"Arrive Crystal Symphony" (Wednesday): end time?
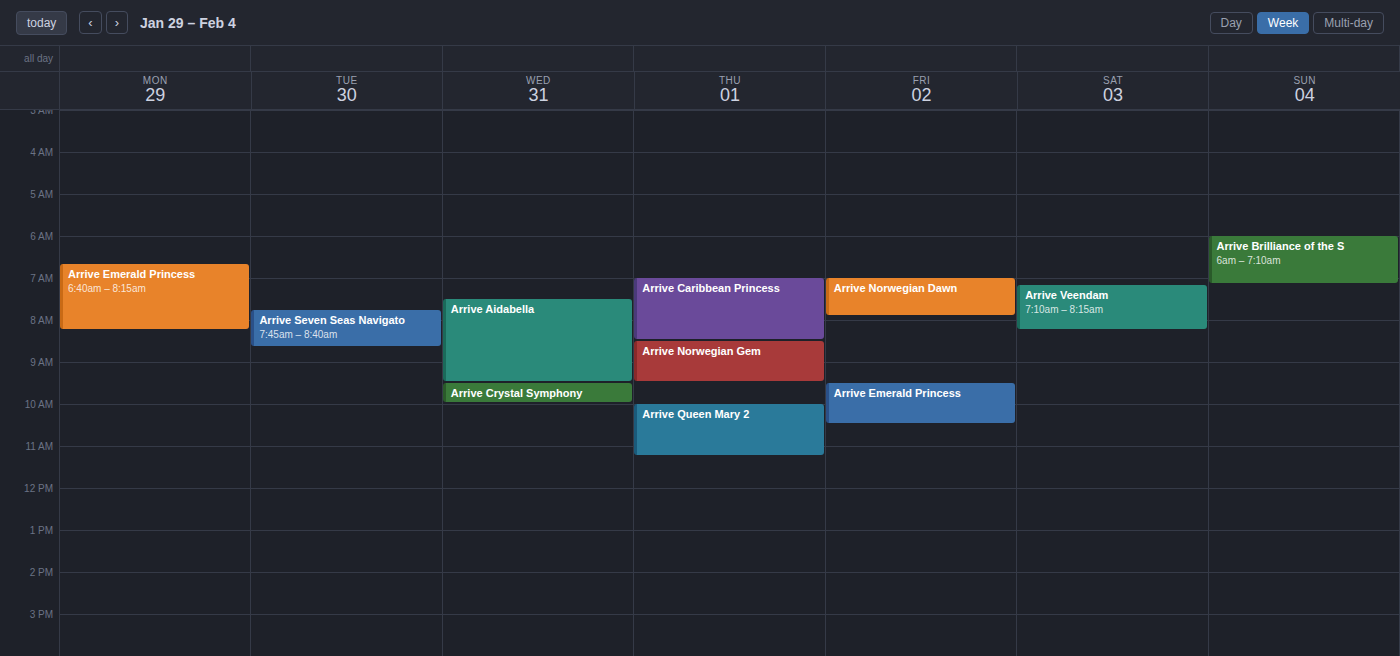
10:00 AM